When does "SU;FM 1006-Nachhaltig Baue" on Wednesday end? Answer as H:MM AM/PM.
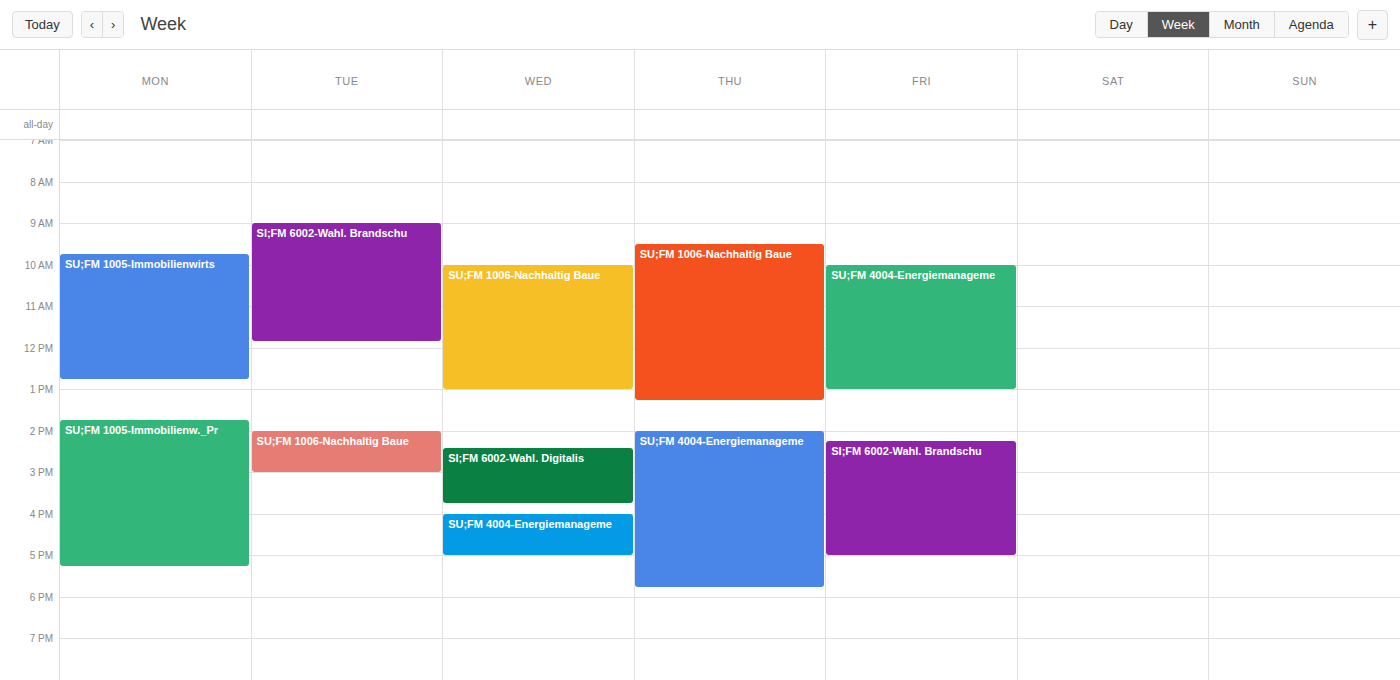
1:00 PM